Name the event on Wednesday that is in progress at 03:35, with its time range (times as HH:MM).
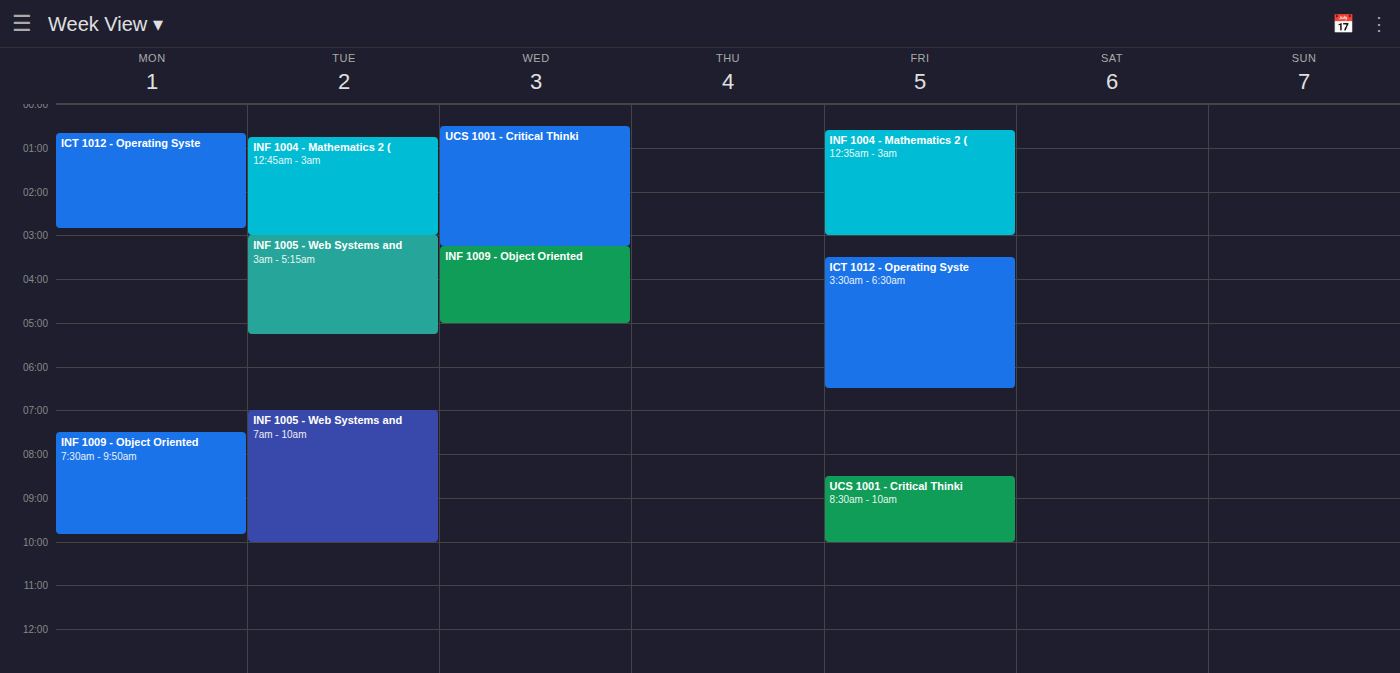
"INF 1009 - Object Oriented", 03:15 to 05:00